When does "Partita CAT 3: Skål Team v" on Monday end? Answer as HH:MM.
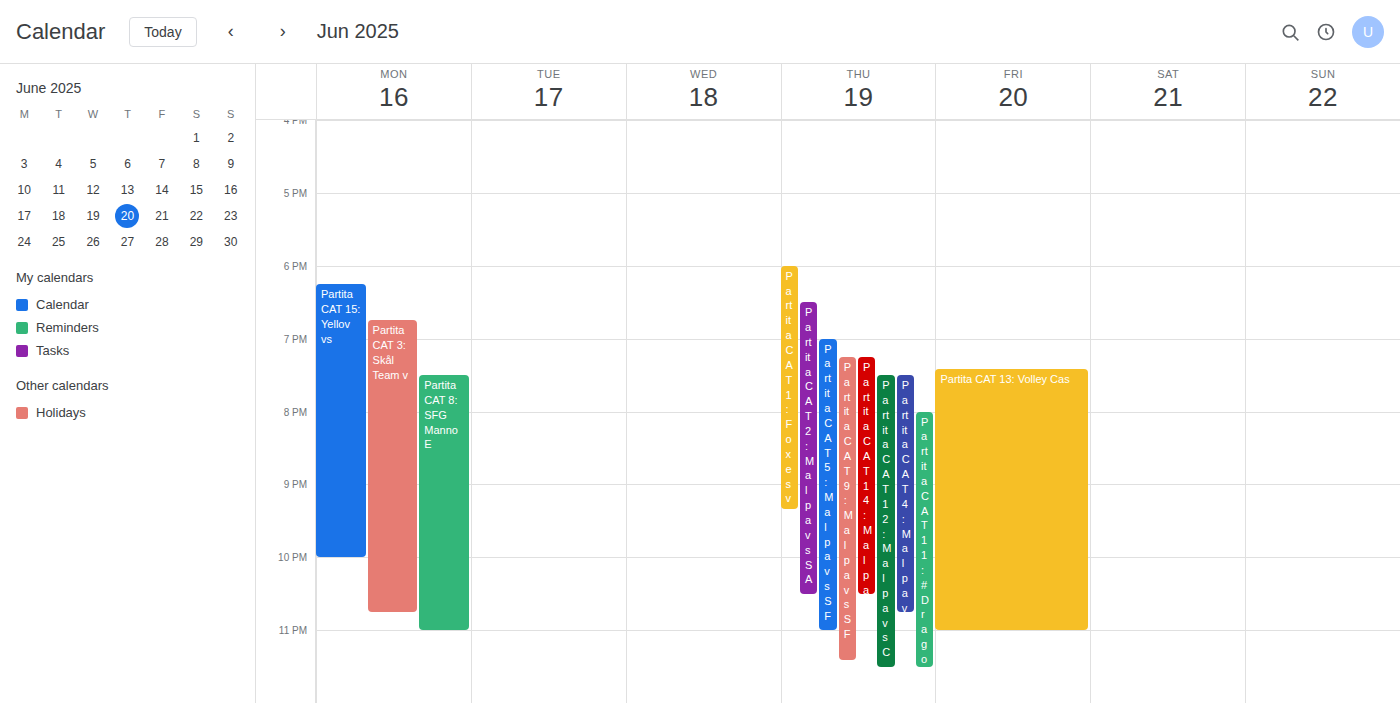
22:45